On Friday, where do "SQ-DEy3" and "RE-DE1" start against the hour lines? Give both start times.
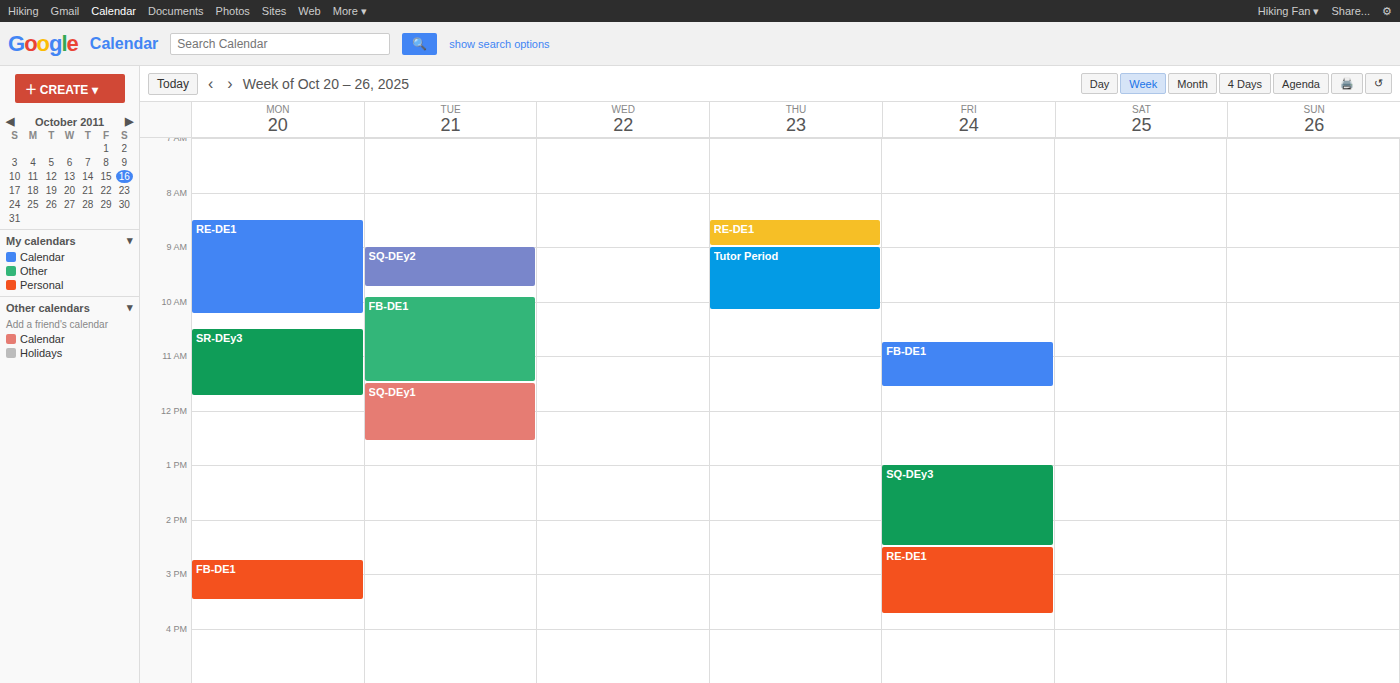
"SQ-DEy3": 1:00 PM, exactly on the 1 PM line. "RE-DE1": 2:30 PM, halfway between the 2 PM and 3 PM lines.